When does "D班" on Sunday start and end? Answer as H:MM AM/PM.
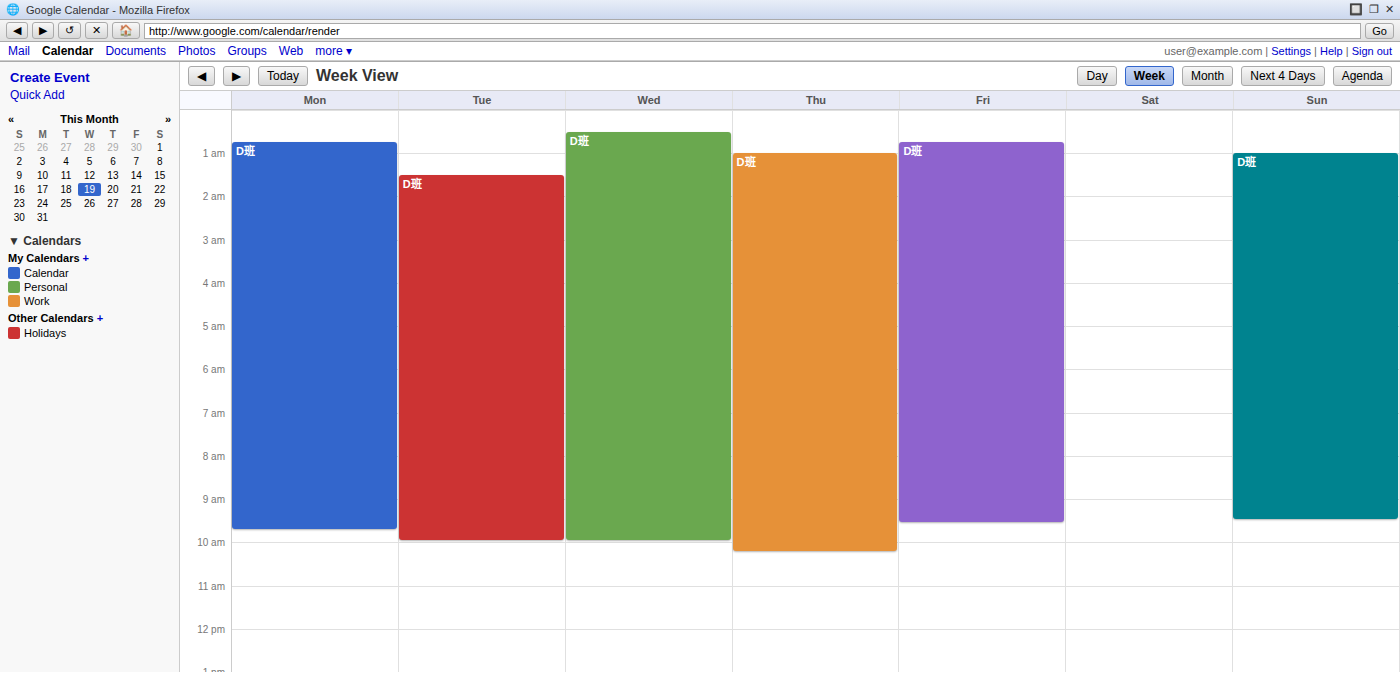
1:00 AM to 9:30 AM